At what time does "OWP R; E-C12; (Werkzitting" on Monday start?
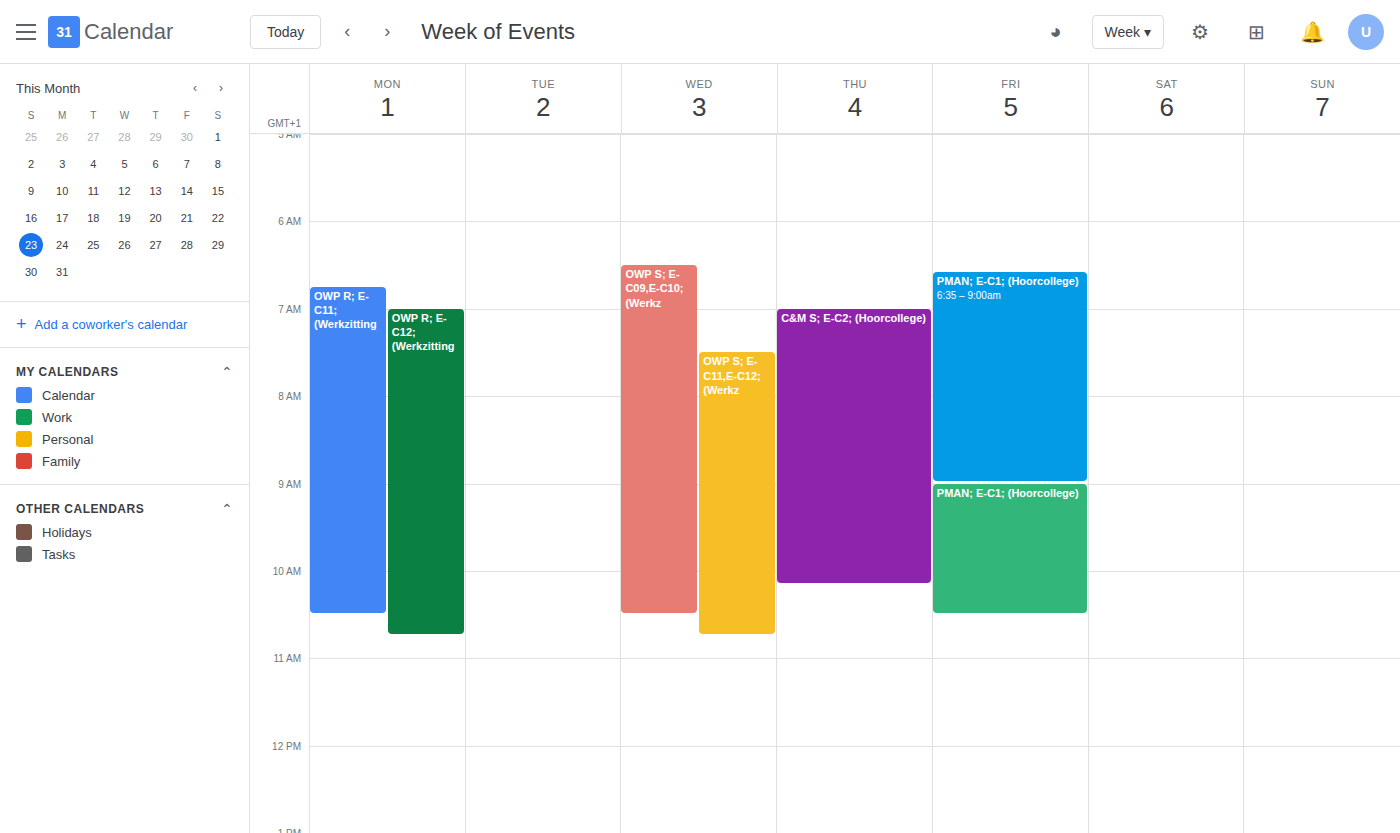
7:00 AM